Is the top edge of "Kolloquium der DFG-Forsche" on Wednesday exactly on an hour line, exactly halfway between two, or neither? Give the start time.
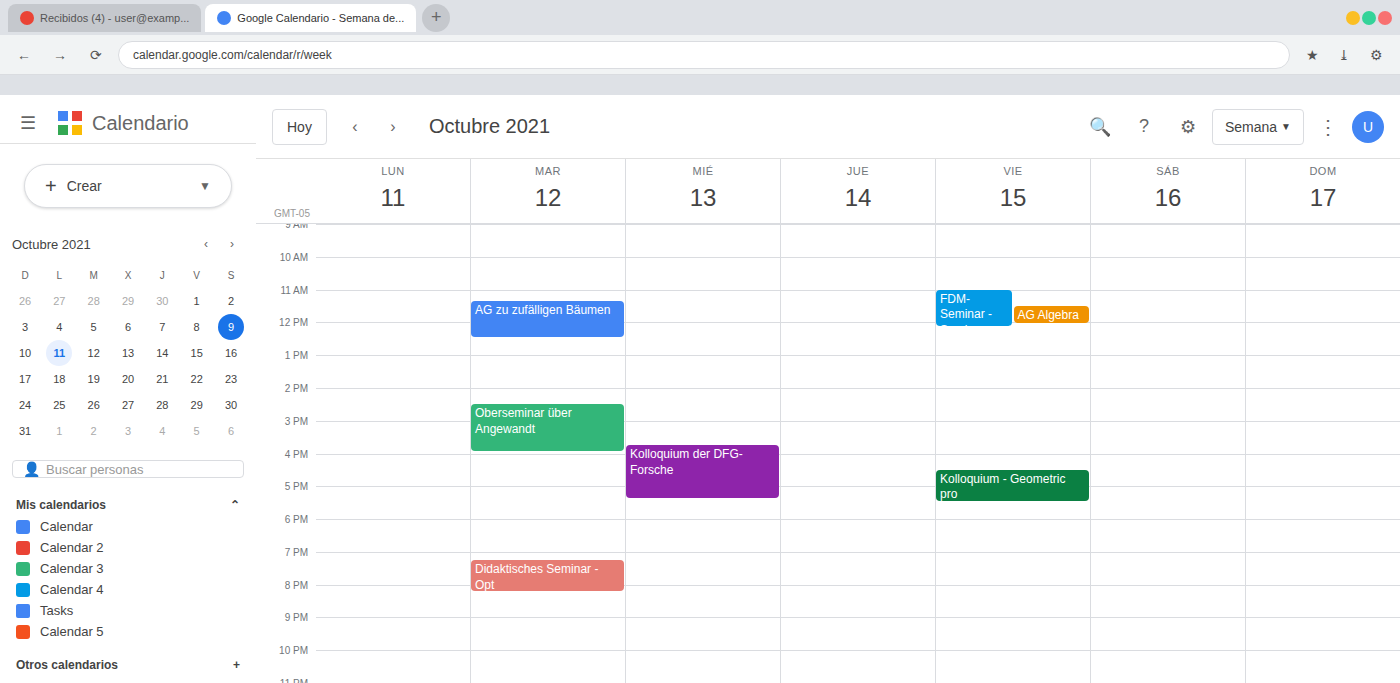
3:45 PM -- neither: three quarters of the way from the 3 PM line to the 4 PM line.